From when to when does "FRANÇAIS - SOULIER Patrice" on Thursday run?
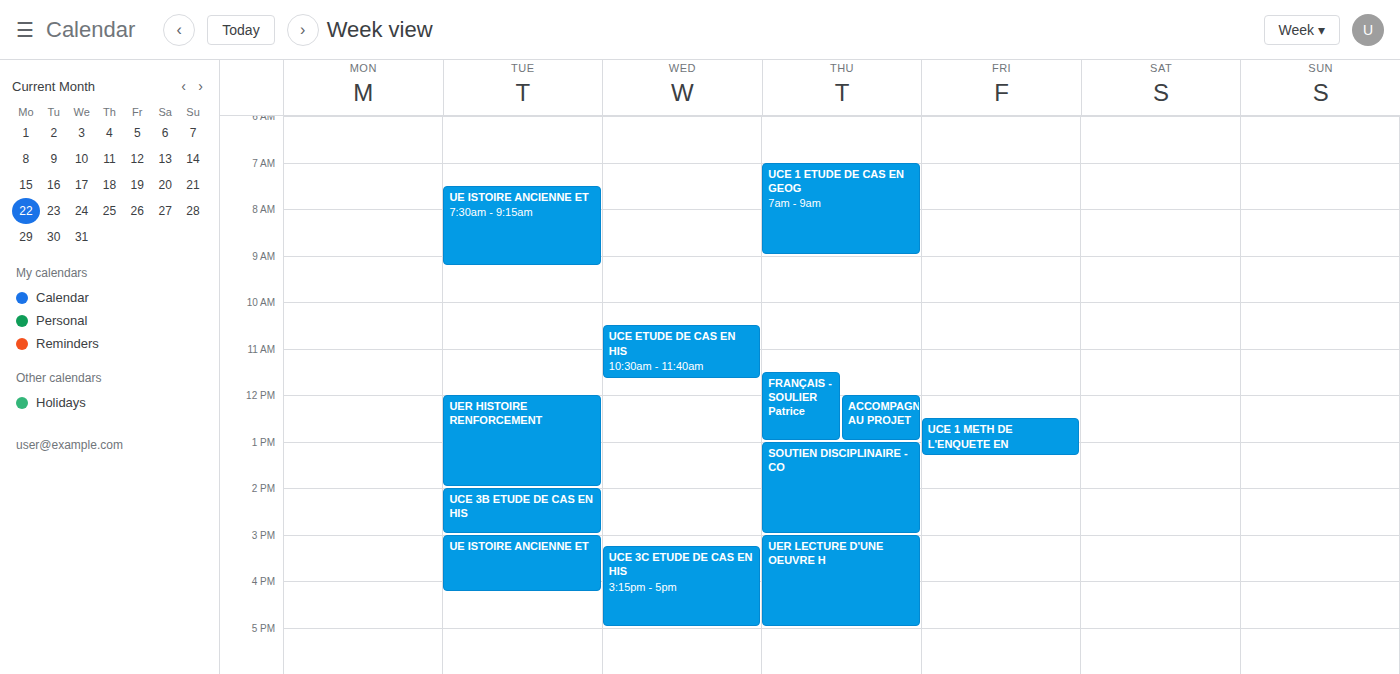
11:30 AM to 1:00 PM